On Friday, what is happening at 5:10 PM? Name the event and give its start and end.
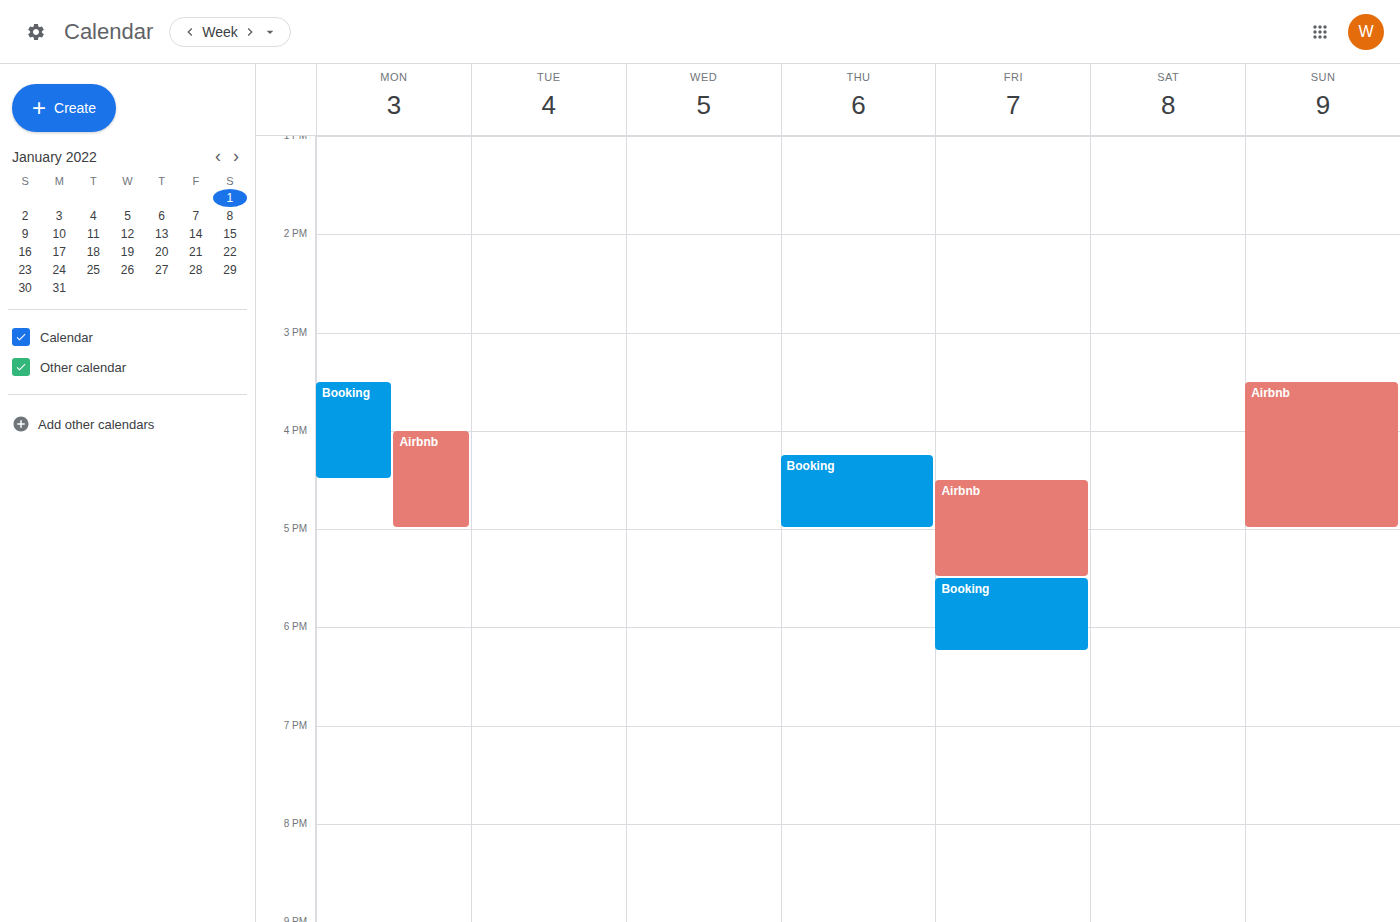
"Airbnb", 4:30 PM to 5:30 PM